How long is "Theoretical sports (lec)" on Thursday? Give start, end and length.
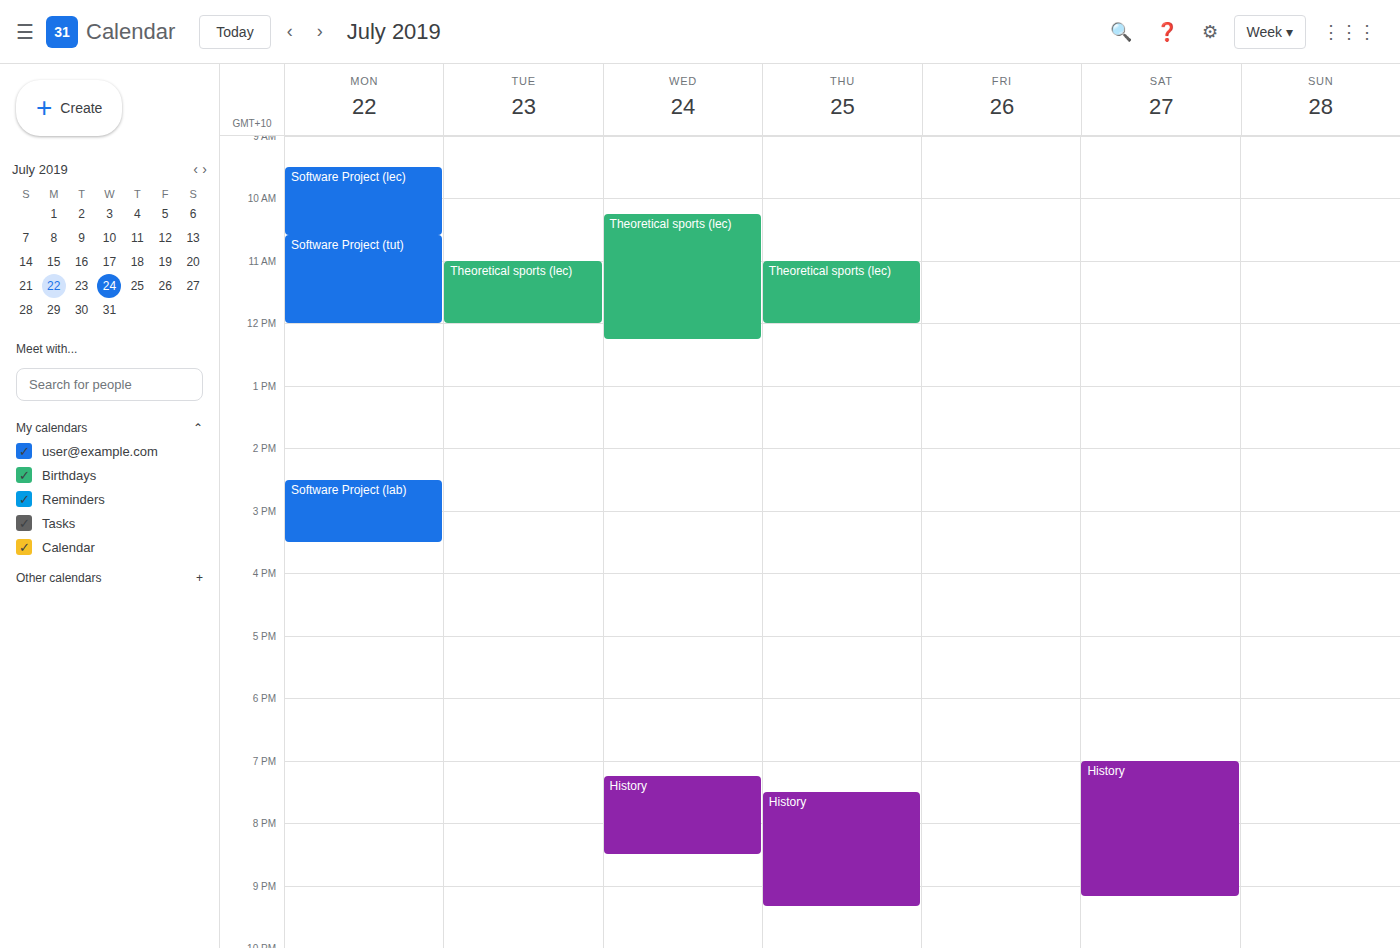
11:00 AM to 12:00 PM, 1 hour